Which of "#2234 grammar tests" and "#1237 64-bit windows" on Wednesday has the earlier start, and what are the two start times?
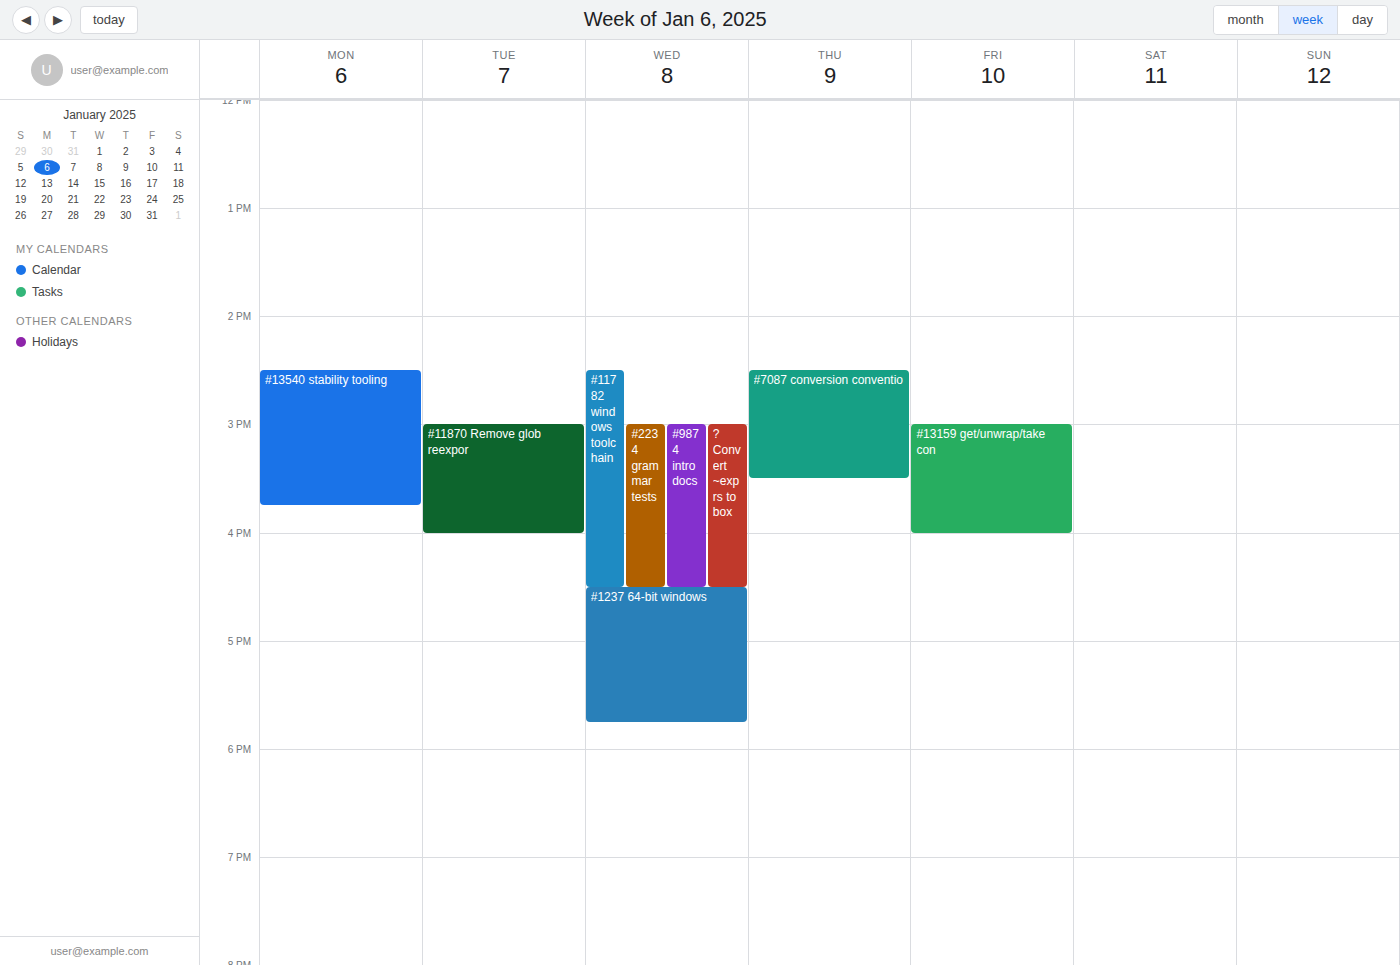
"#2234 grammar tests" 3:00 PM; "#1237 64-bit windows" 4:30 PM.